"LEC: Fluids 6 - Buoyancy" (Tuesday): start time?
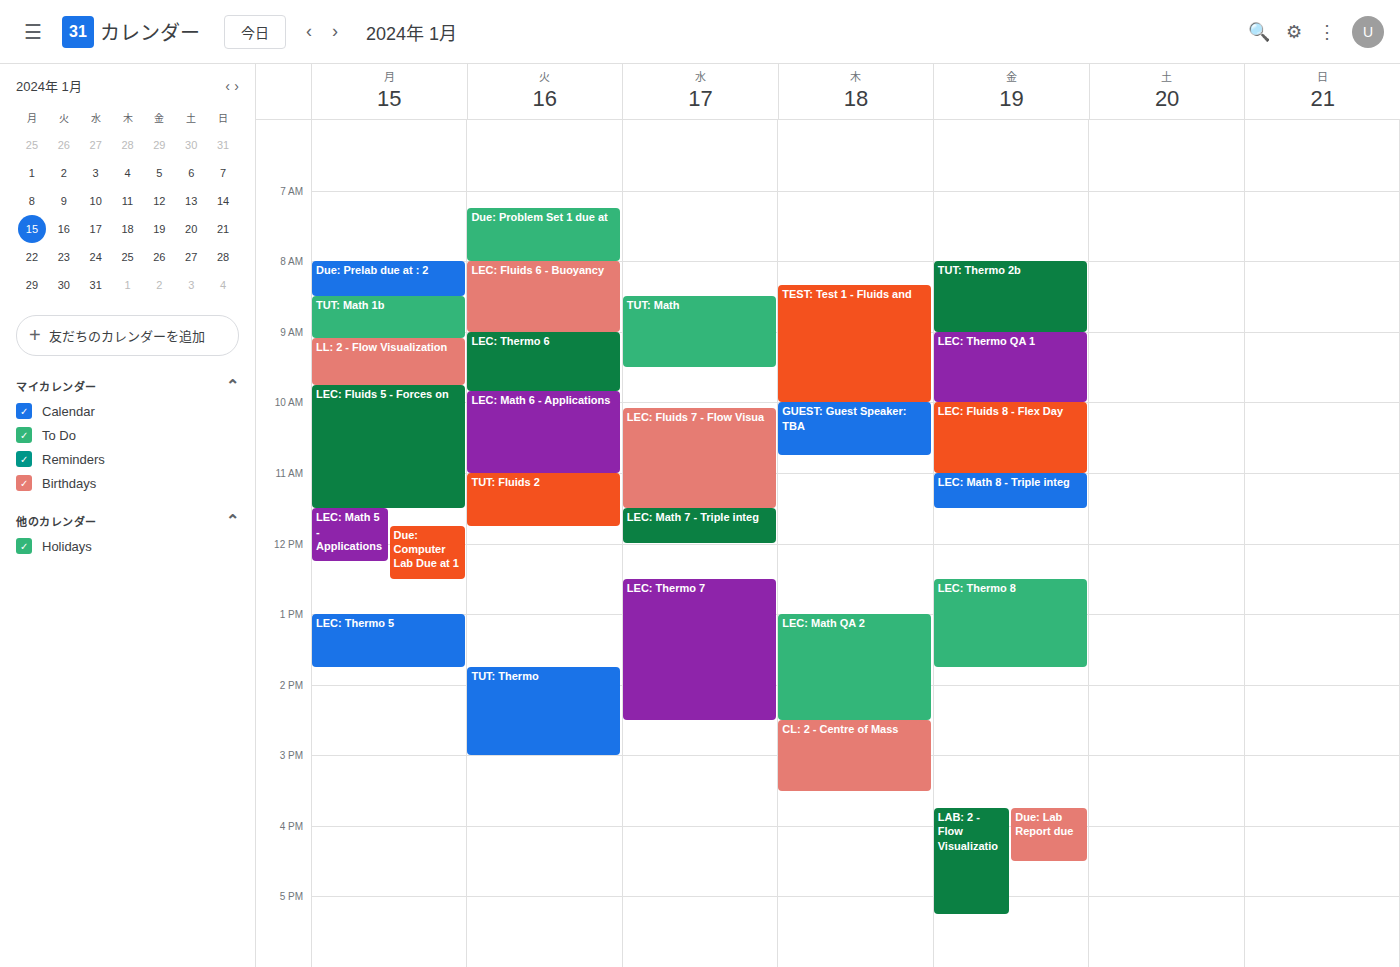
8:00 AM